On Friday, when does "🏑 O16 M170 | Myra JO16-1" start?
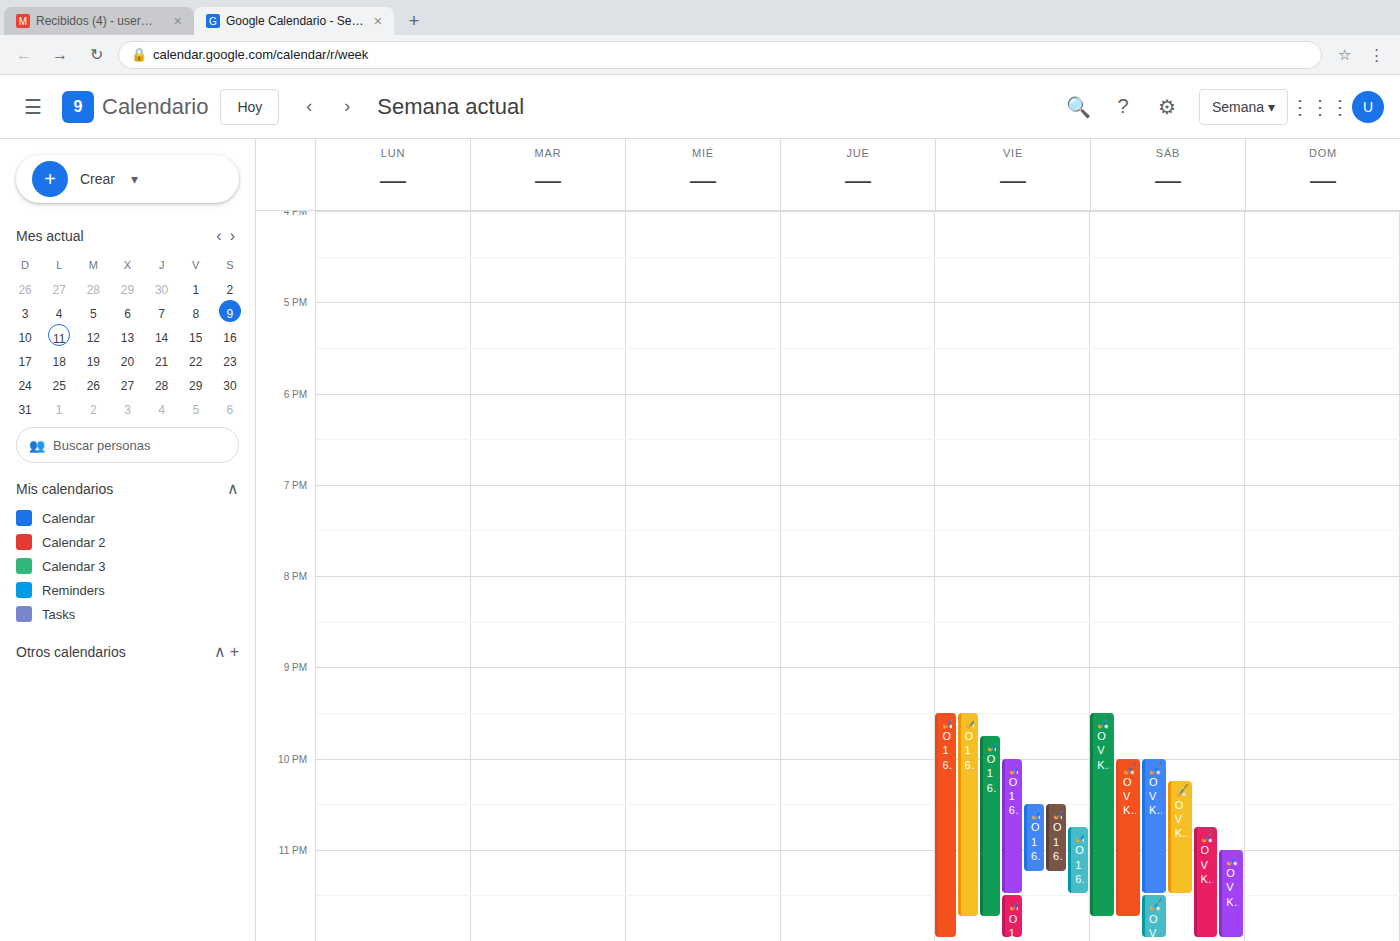
10:45 PM